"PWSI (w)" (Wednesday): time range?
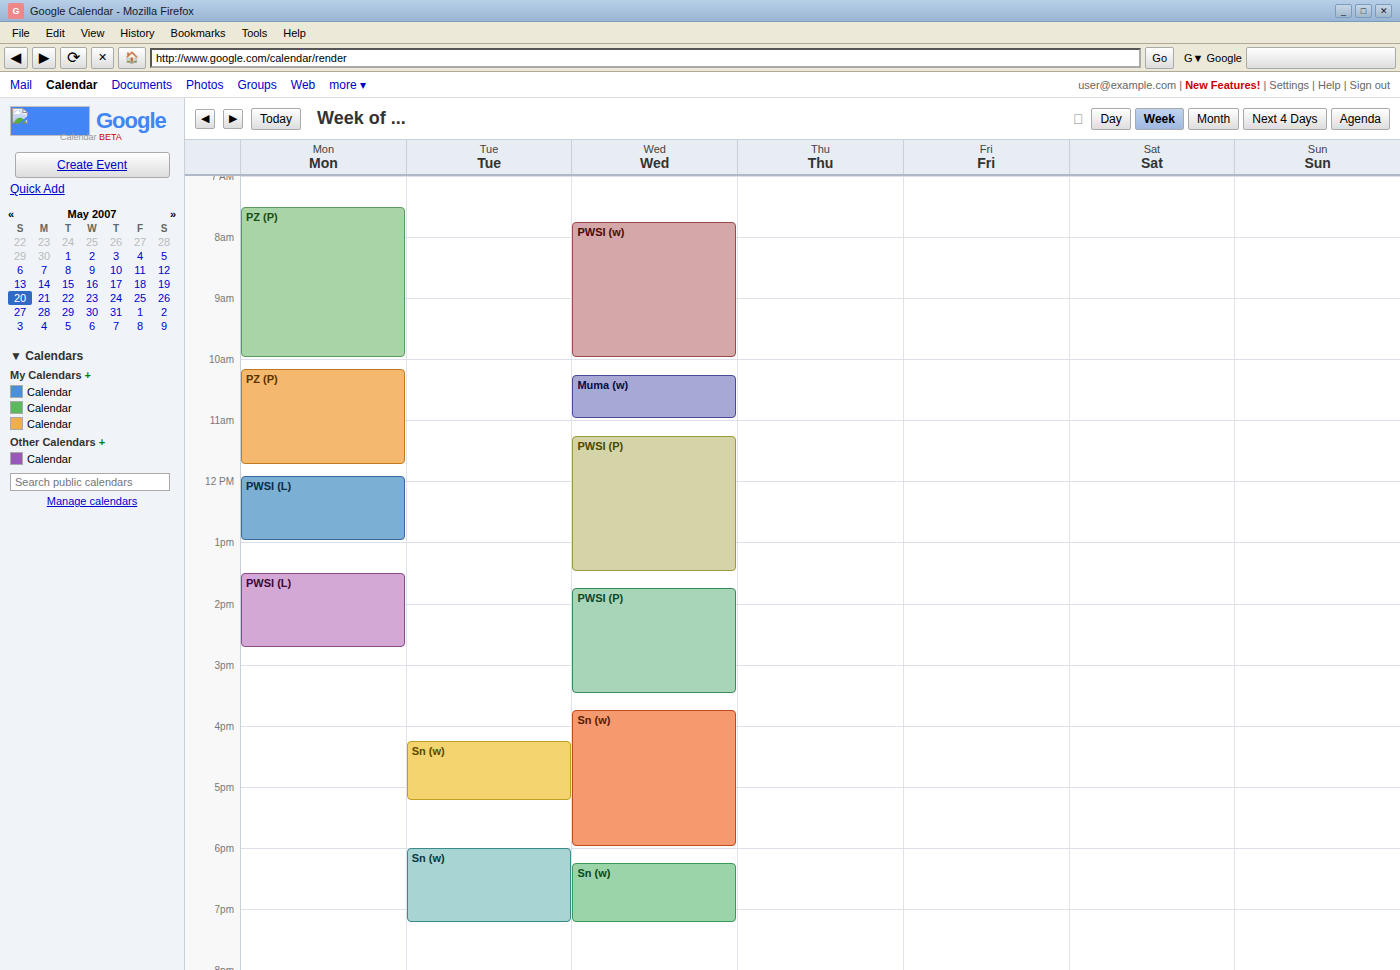
7:45 AM to 10:00 AM